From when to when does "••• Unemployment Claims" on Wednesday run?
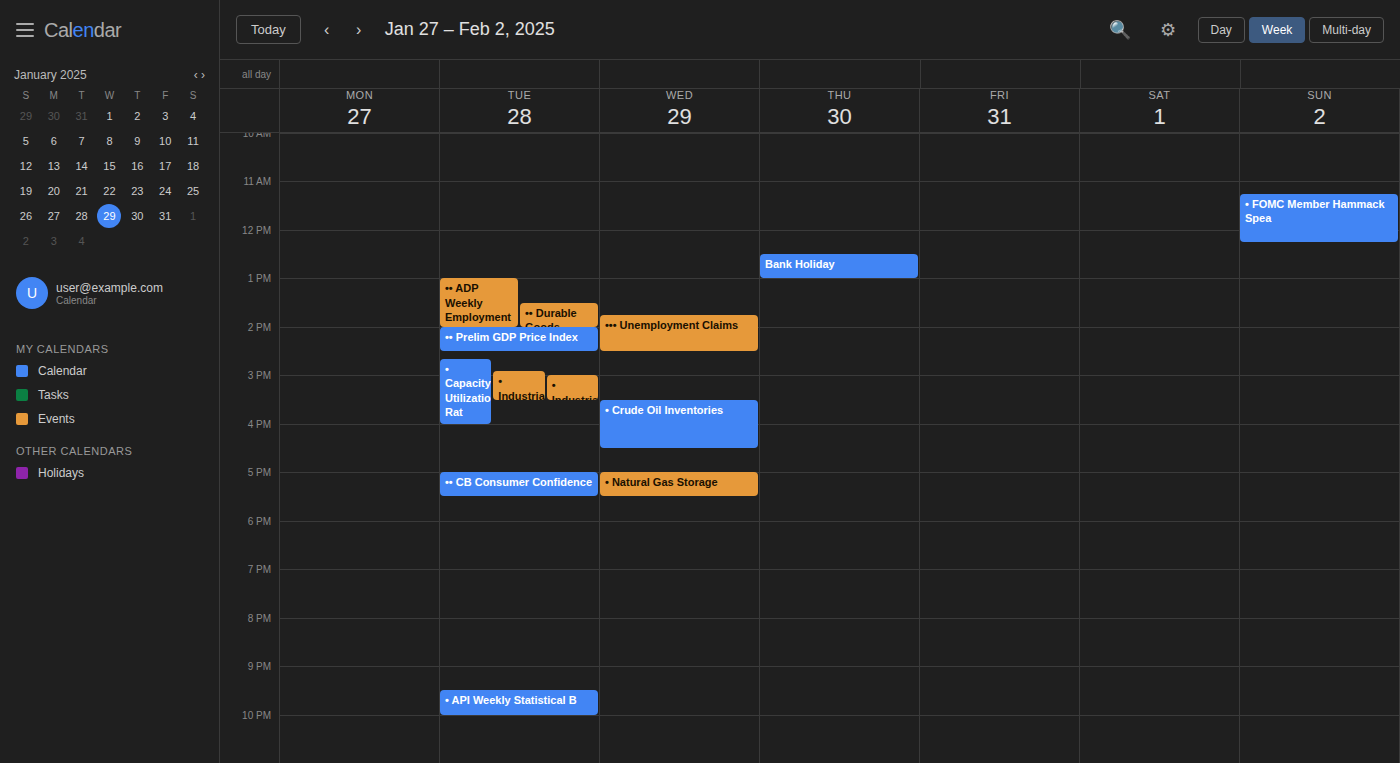
1:45 PM to 2:30 PM